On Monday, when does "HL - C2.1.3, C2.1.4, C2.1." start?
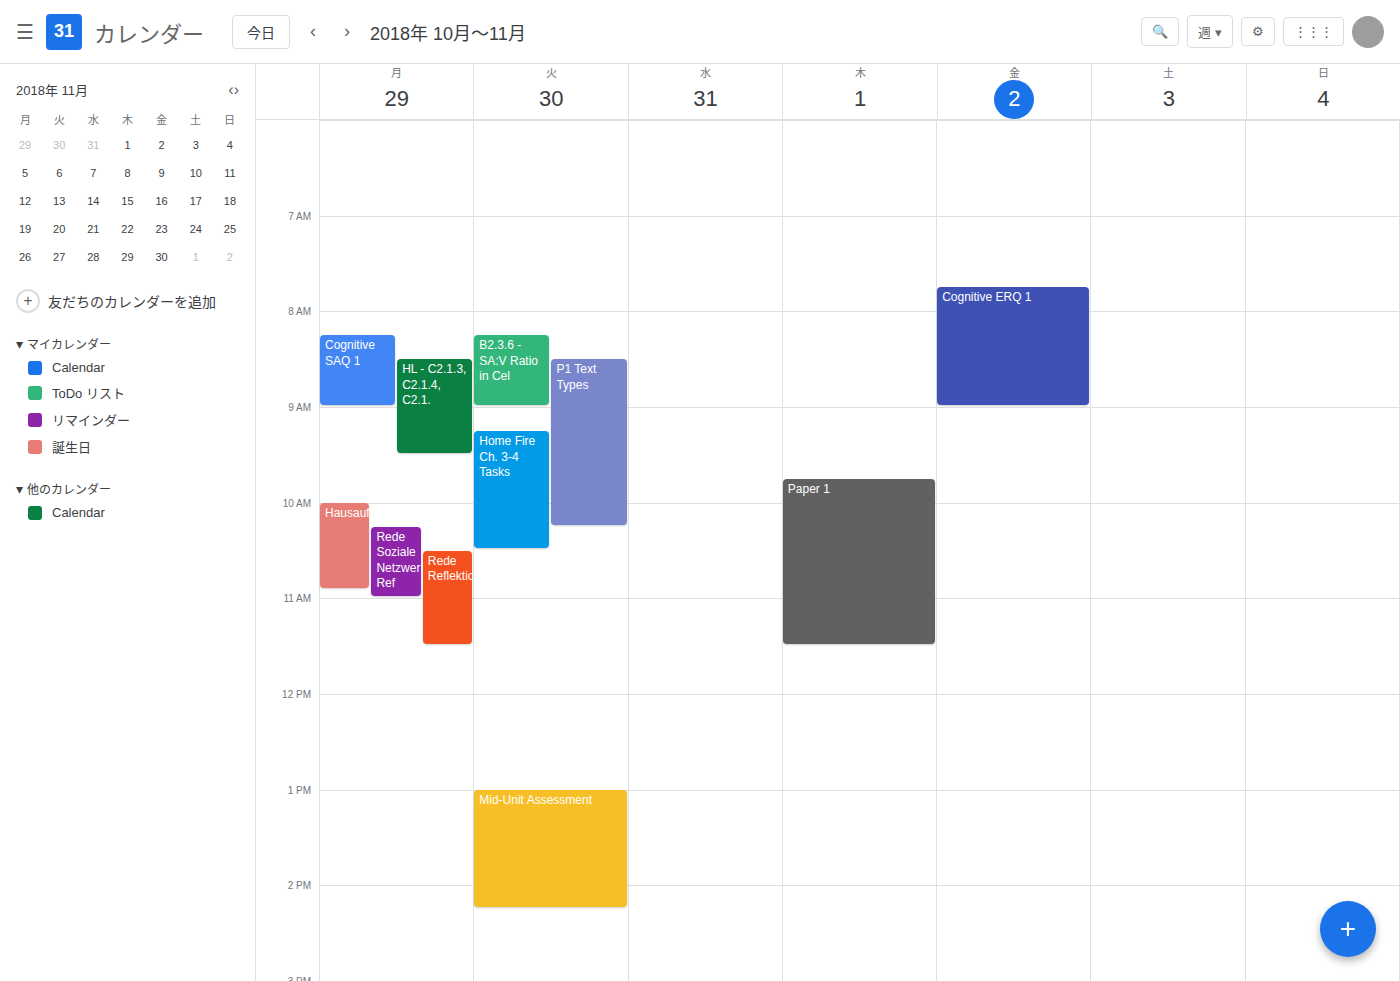
8:30 AM